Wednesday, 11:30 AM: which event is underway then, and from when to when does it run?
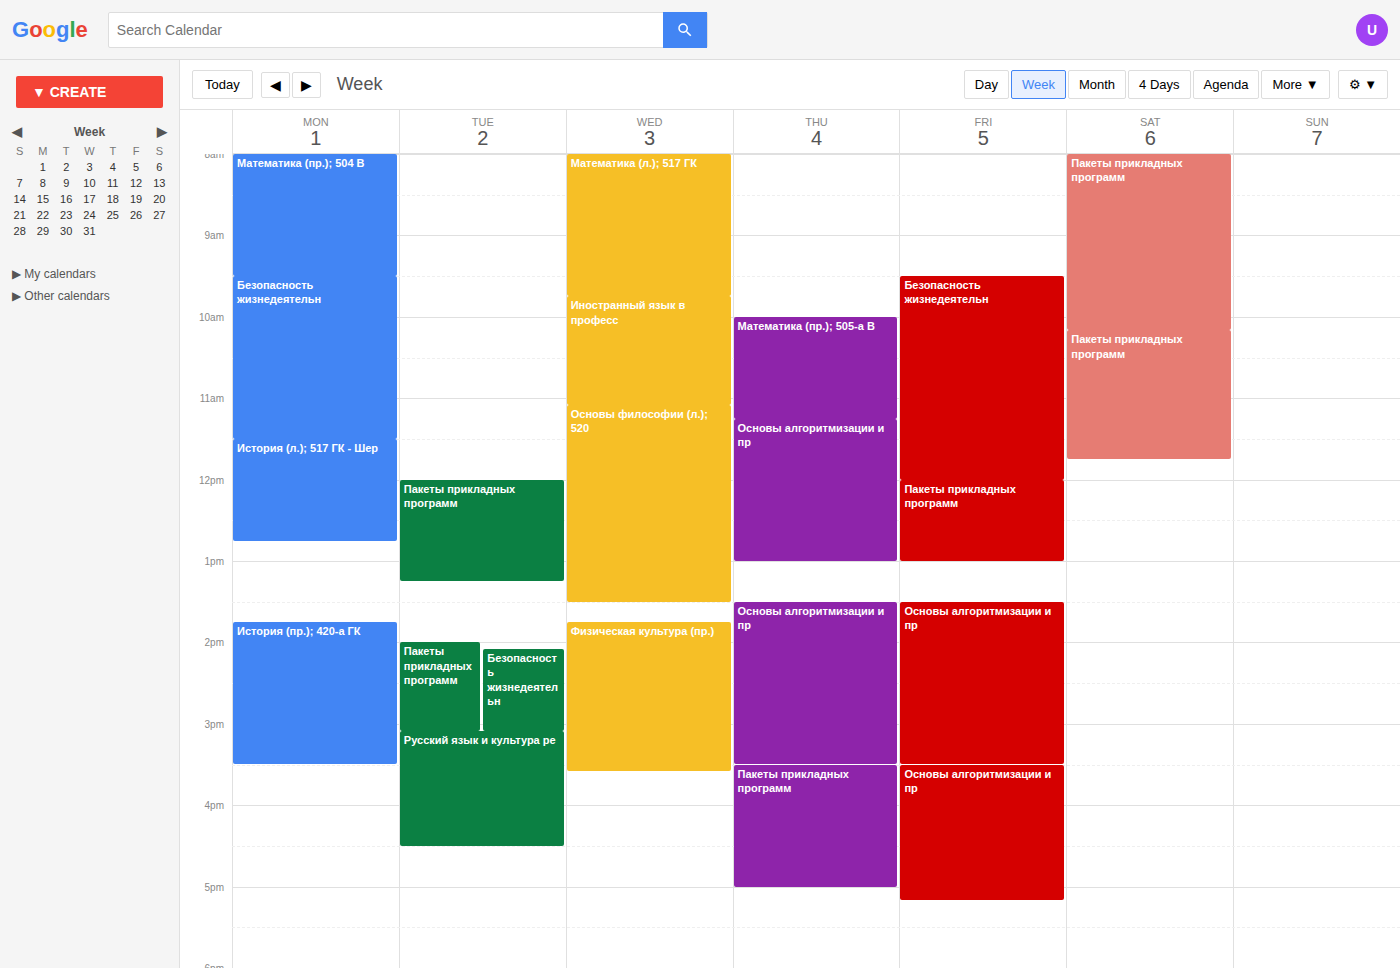
"Основы философии (л.); 520", 11:05 AM to 1:30 PM